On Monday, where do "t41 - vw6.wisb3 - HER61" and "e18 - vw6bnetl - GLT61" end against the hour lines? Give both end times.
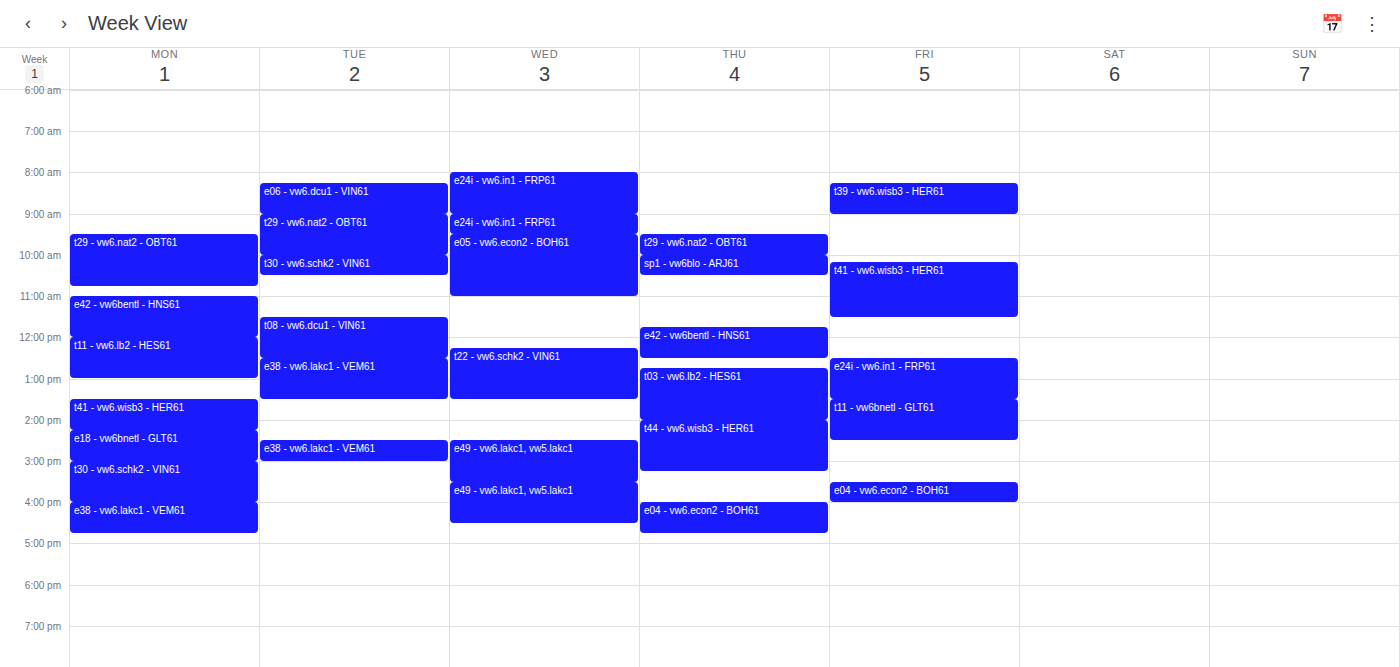
"t41 - vw6.wisb3 - HER61": 2:15 PM, neither: a quarter of the way from the 2 PM line to the 3 PM line. "e18 - vw6bnetl - GLT61": 3:00 PM, exactly on the 3 PM line.